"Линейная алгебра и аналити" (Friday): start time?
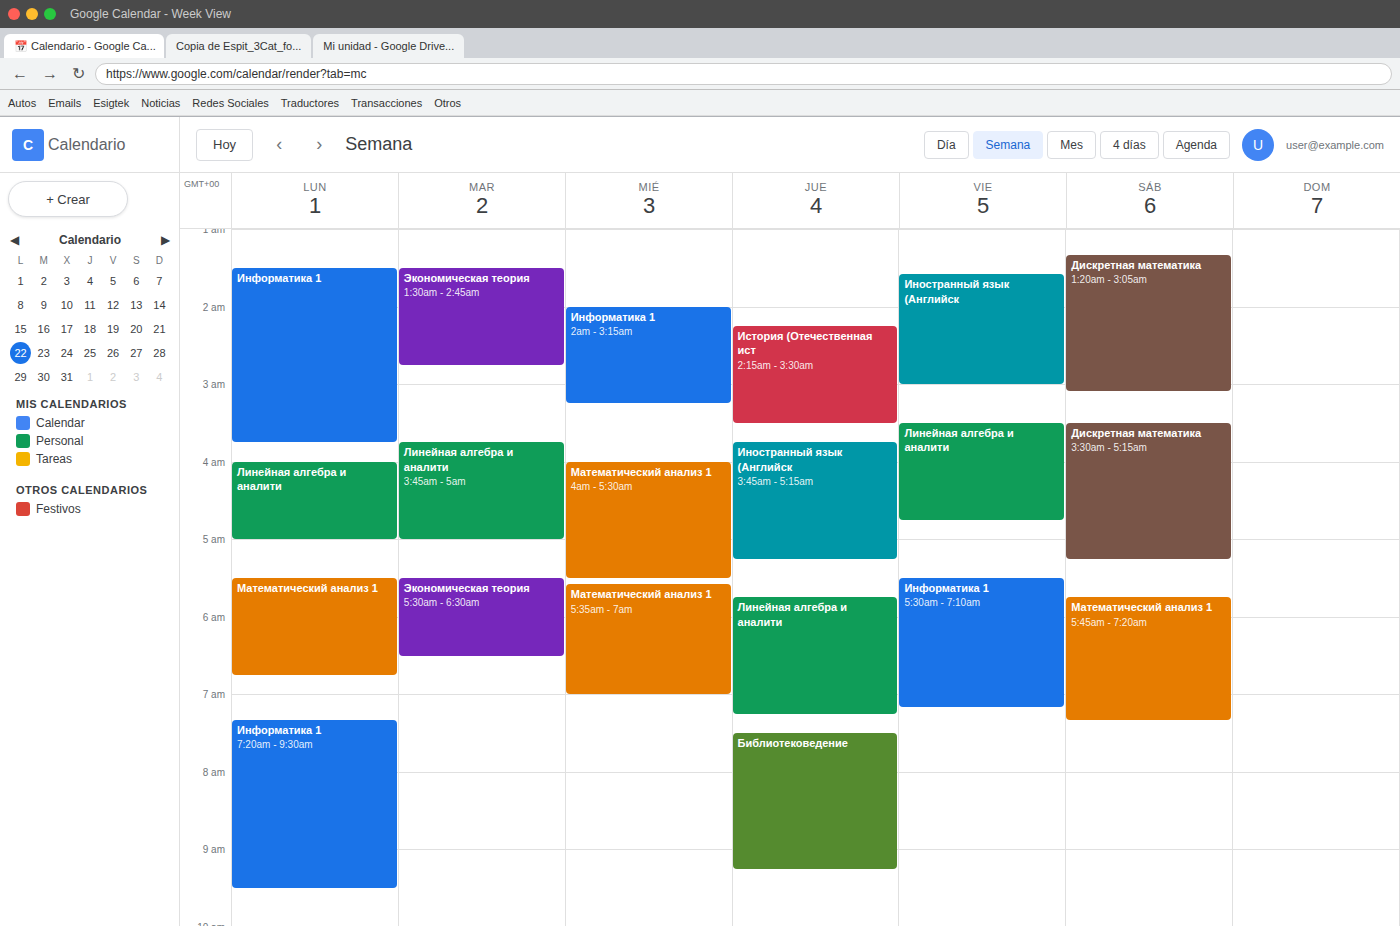
03:30